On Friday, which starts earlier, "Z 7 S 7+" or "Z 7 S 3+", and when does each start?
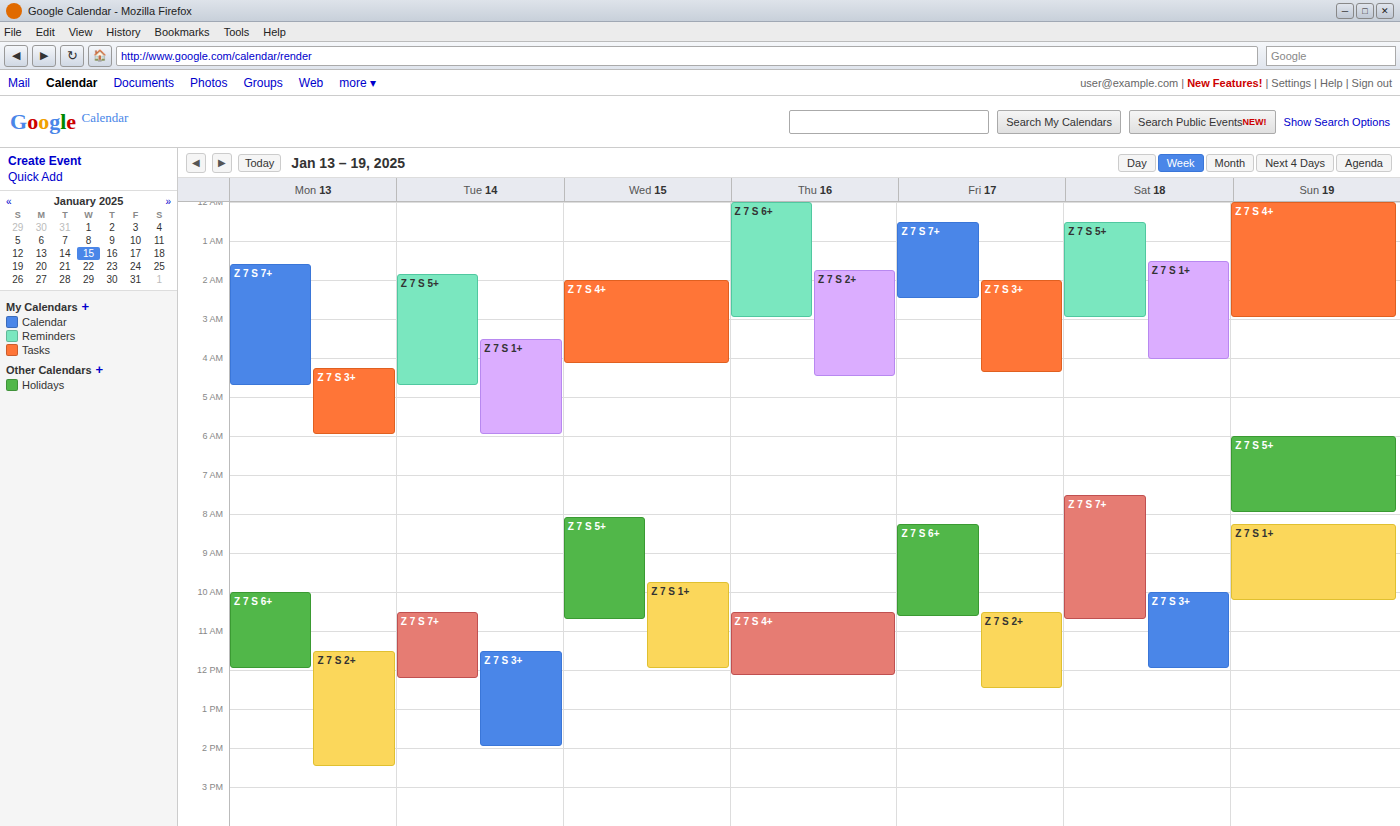
"Z 7 S 7+" 12:30 AM; "Z 7 S 3+" 2:00 AM.